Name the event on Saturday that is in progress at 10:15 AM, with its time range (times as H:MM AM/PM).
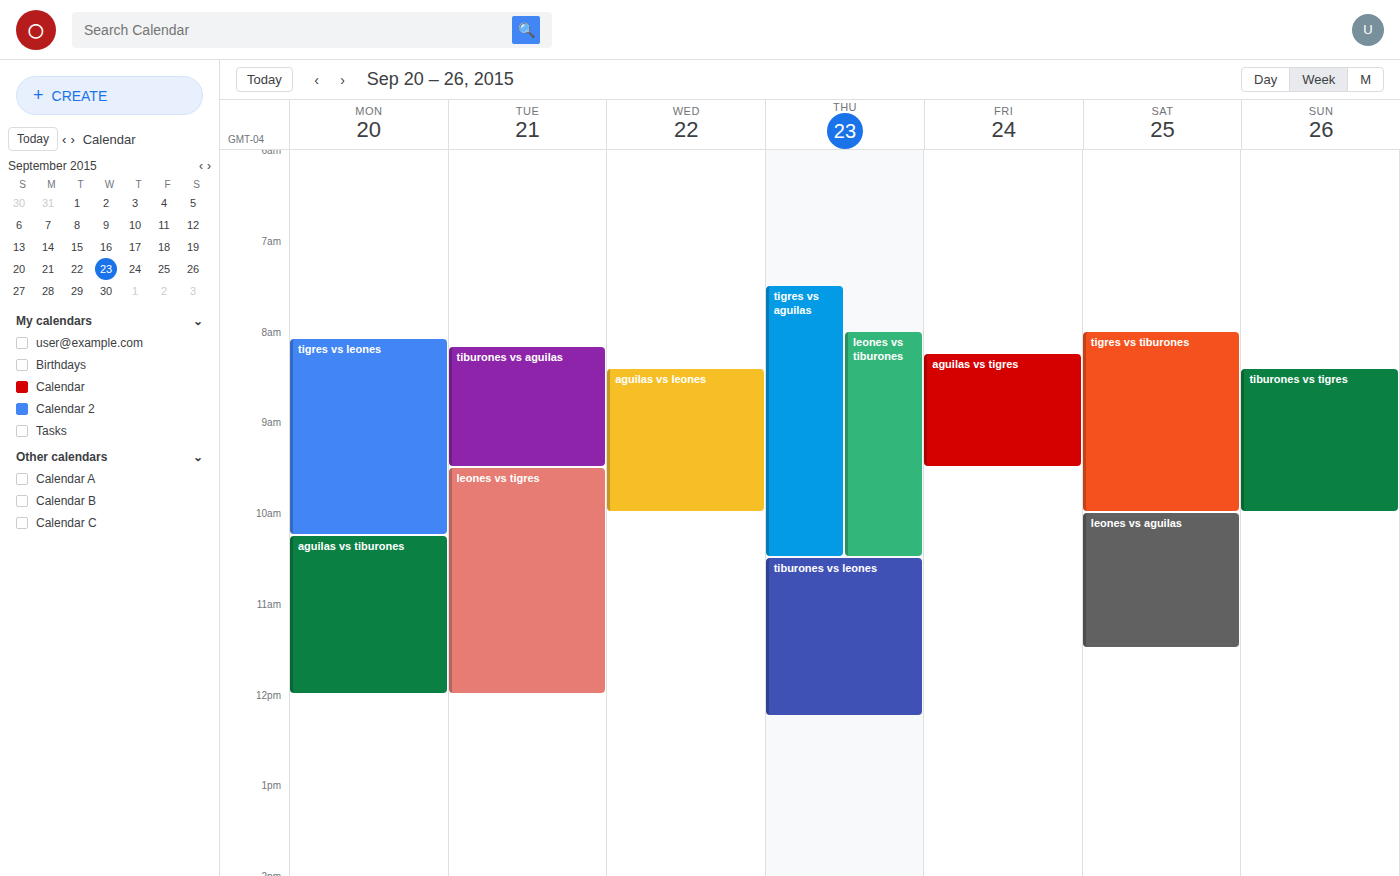
"leones vs aguilas", 10:00 AM to 11:30 AM